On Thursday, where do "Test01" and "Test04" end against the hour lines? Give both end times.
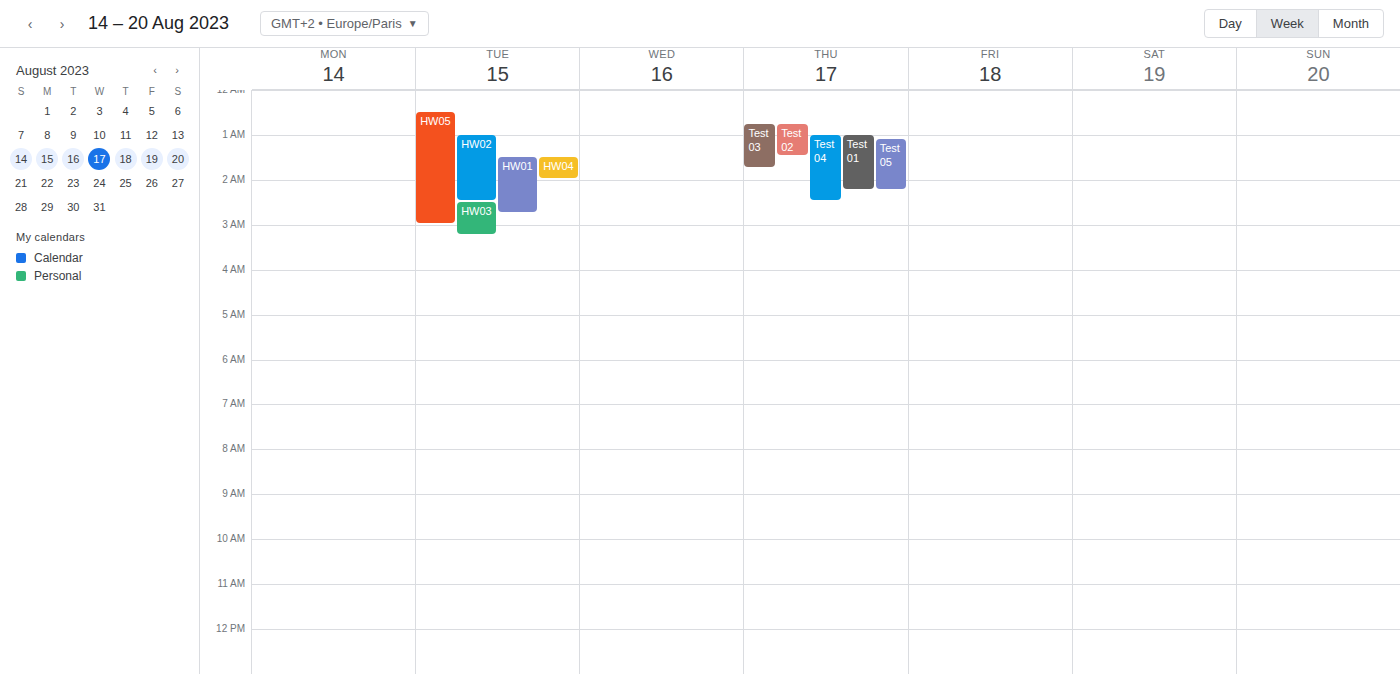
"Test01": 2:15 AM, neither: a quarter of the way from the 2 AM line to the 3 AM line. "Test04": 2:30 AM, halfway between the 2 AM and 3 AM lines.